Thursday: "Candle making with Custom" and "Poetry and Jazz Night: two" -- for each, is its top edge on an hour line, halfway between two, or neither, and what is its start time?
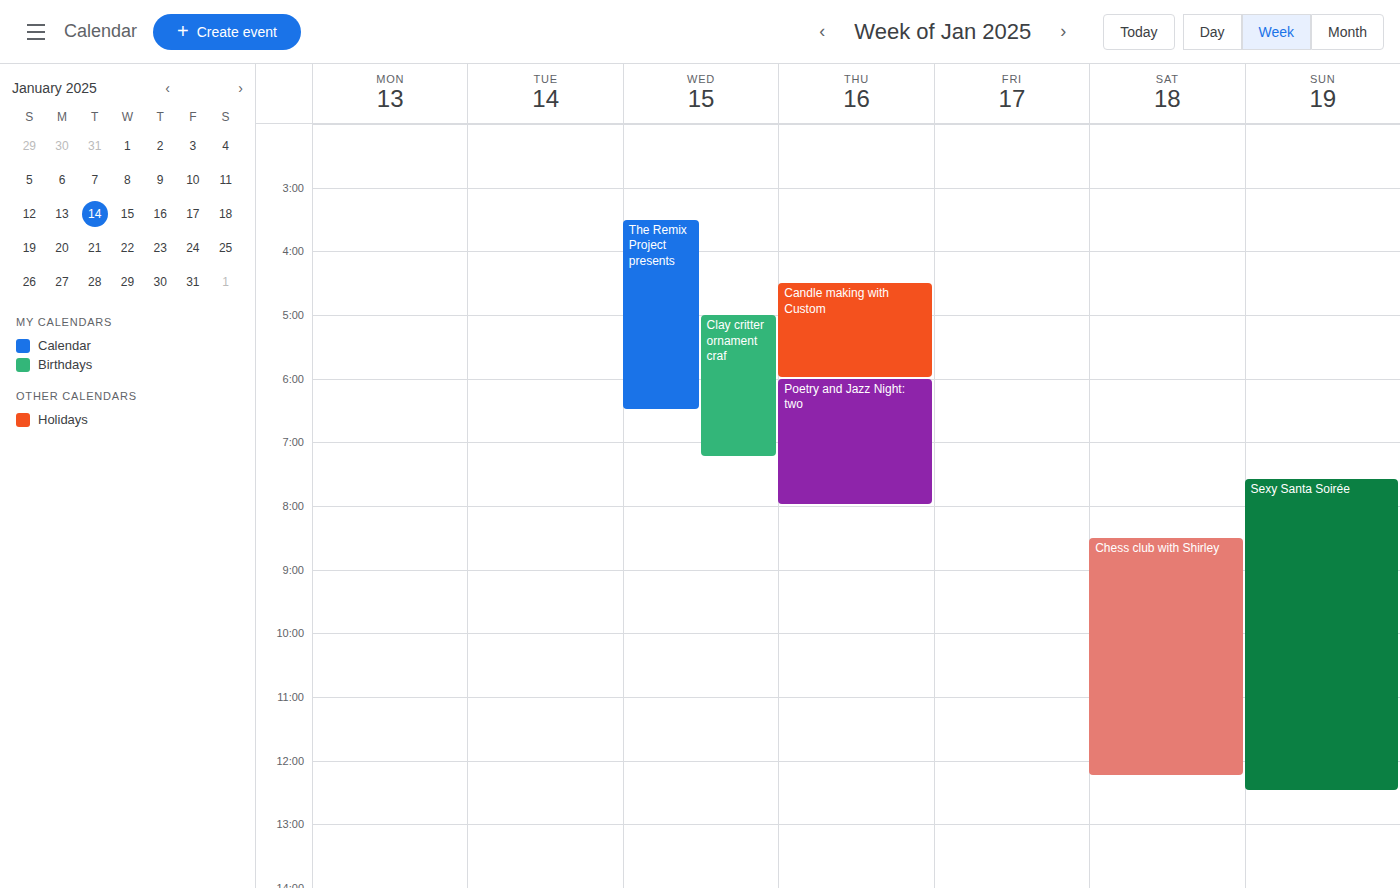
"Candle making with Custom": 4:30 AM, halfway between the 4 AM and 5 AM lines. "Poetry and Jazz Night: two": 6:00 AM, exactly on the 6 AM line.